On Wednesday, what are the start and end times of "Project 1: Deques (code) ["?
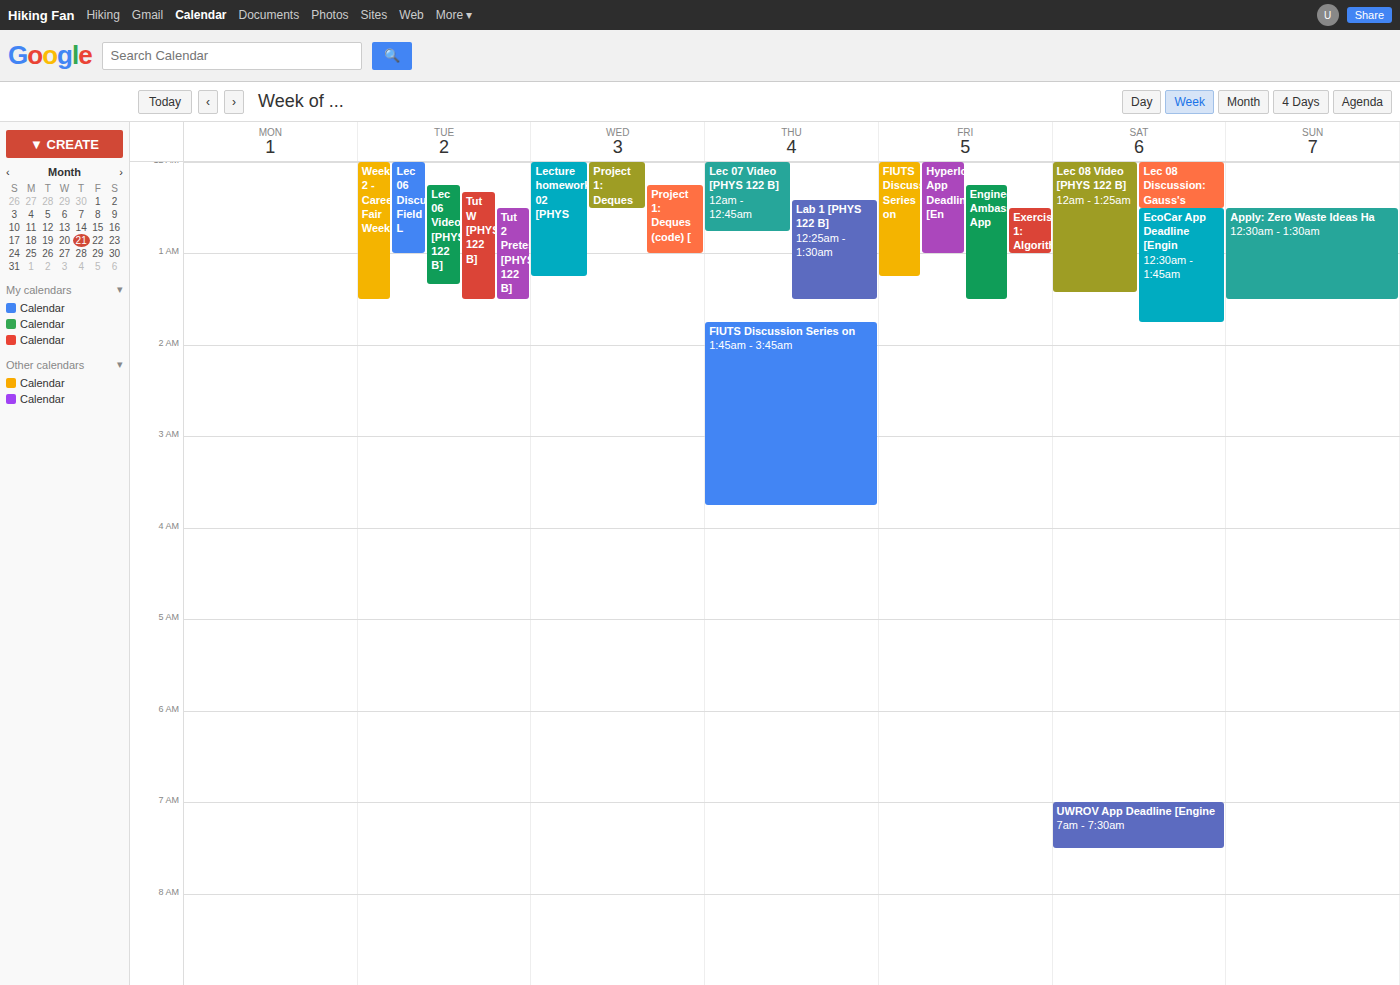
00:15 to 01:00